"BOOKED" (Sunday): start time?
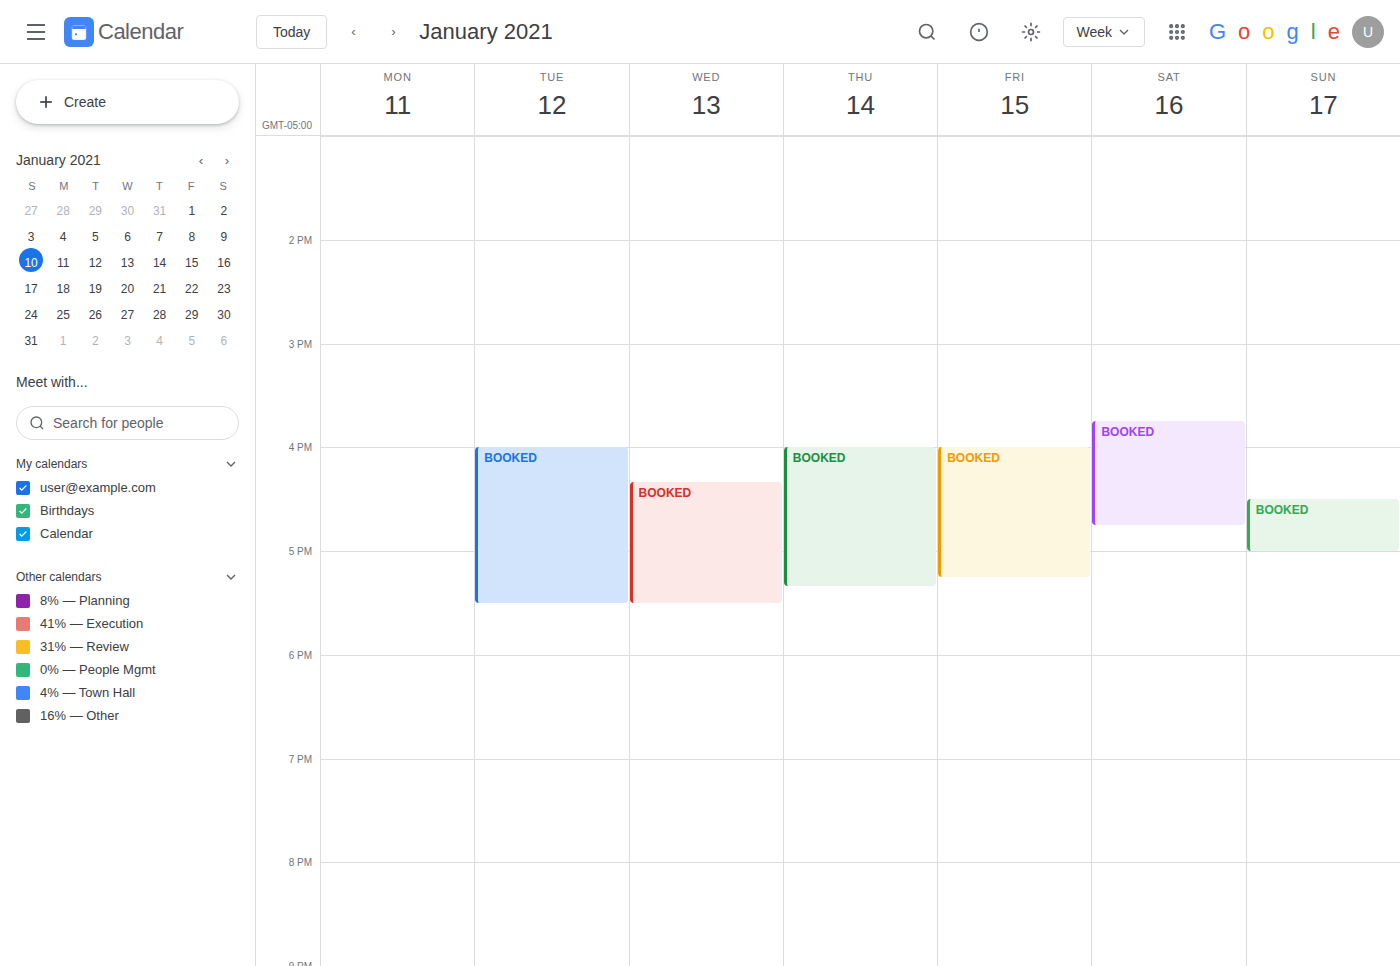
4:30 PM